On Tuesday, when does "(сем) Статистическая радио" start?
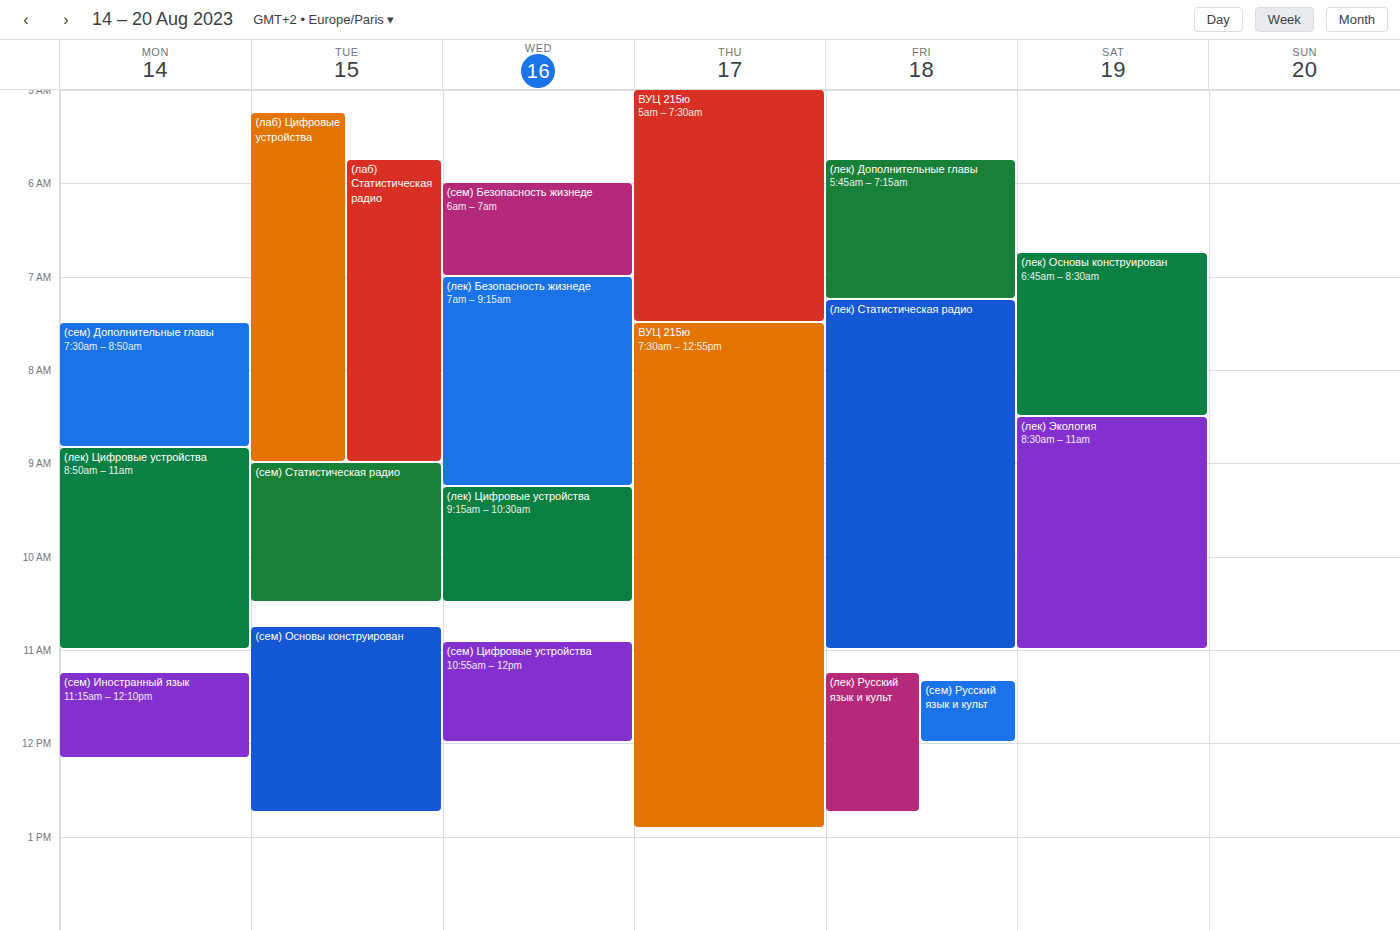
9:00 AM